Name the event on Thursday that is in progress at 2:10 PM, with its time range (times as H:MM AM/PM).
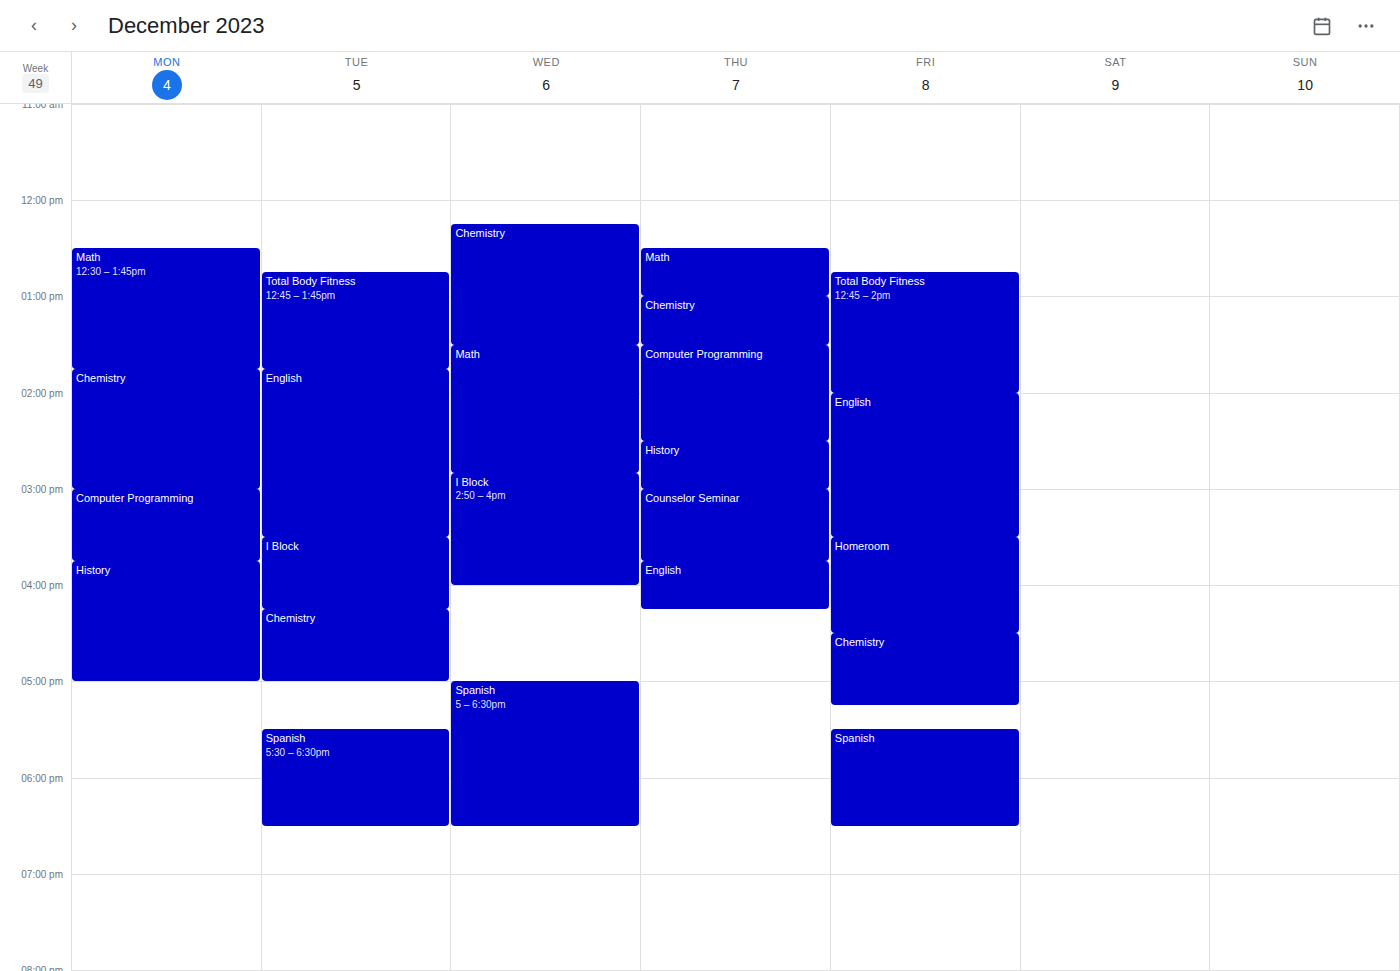
"Computer Programming", 1:30 PM to 2:30 PM